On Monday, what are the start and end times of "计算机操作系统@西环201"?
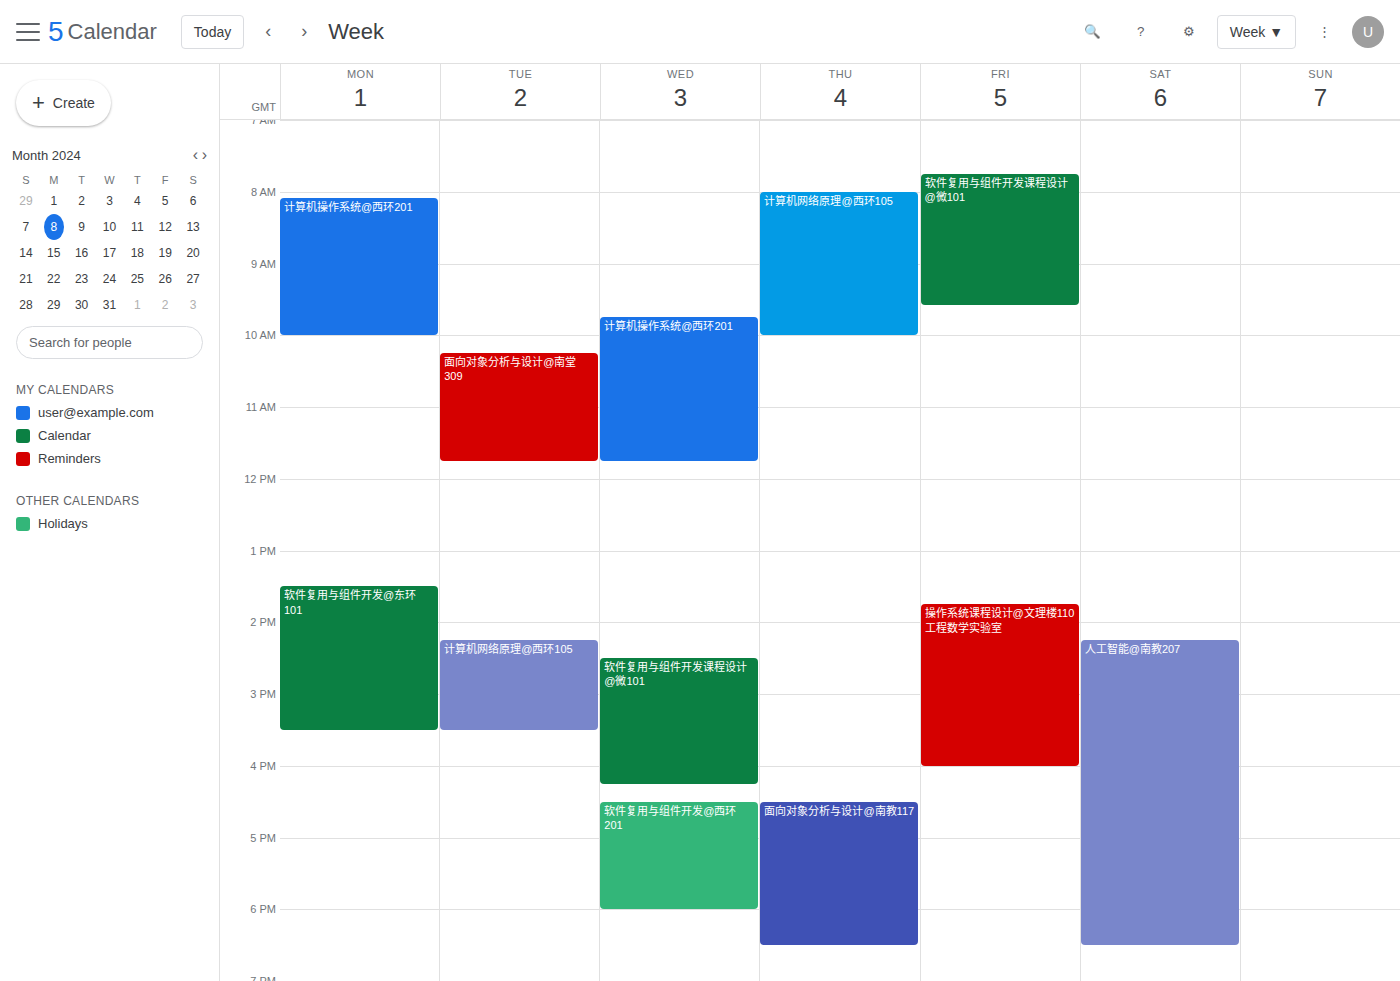
8:05 AM to 10:00 AM